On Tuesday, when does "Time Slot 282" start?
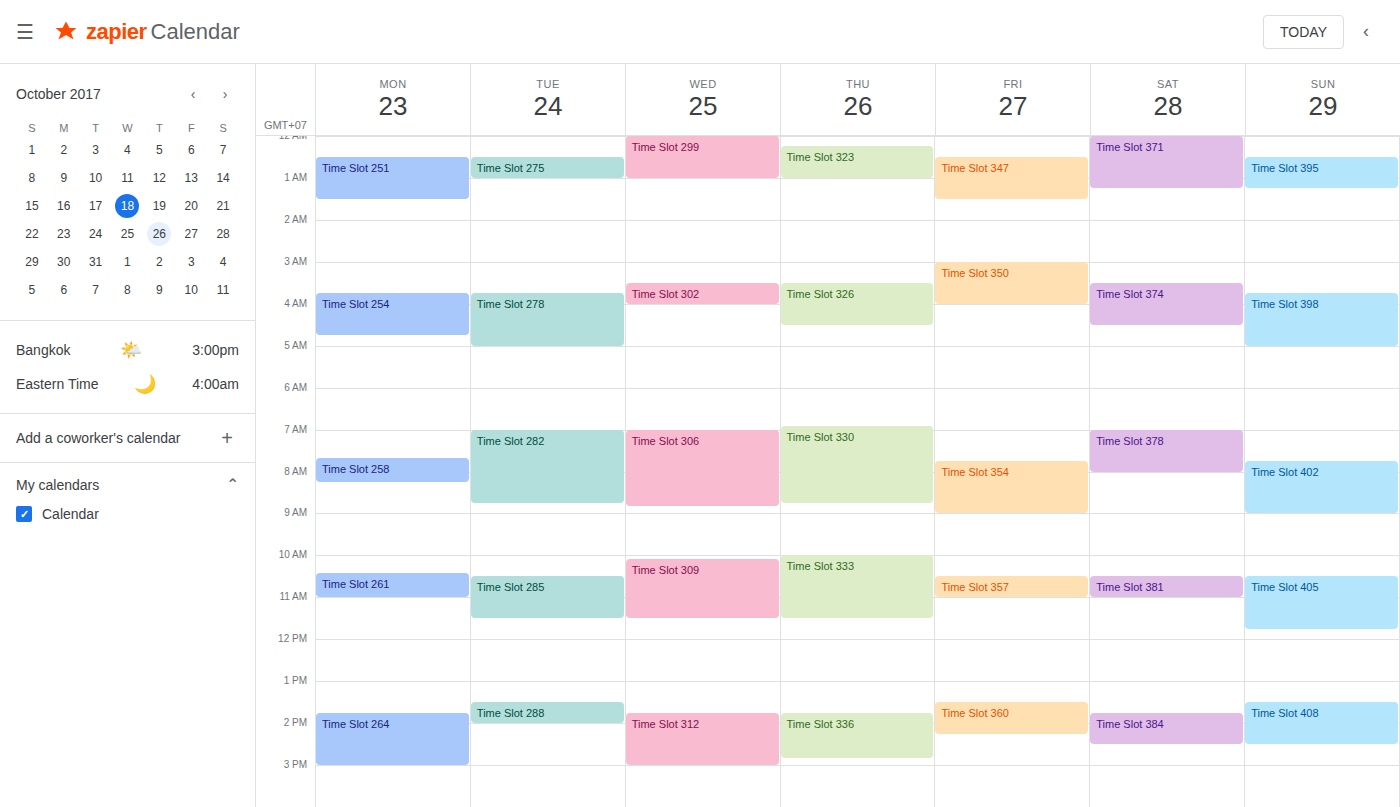
07:00